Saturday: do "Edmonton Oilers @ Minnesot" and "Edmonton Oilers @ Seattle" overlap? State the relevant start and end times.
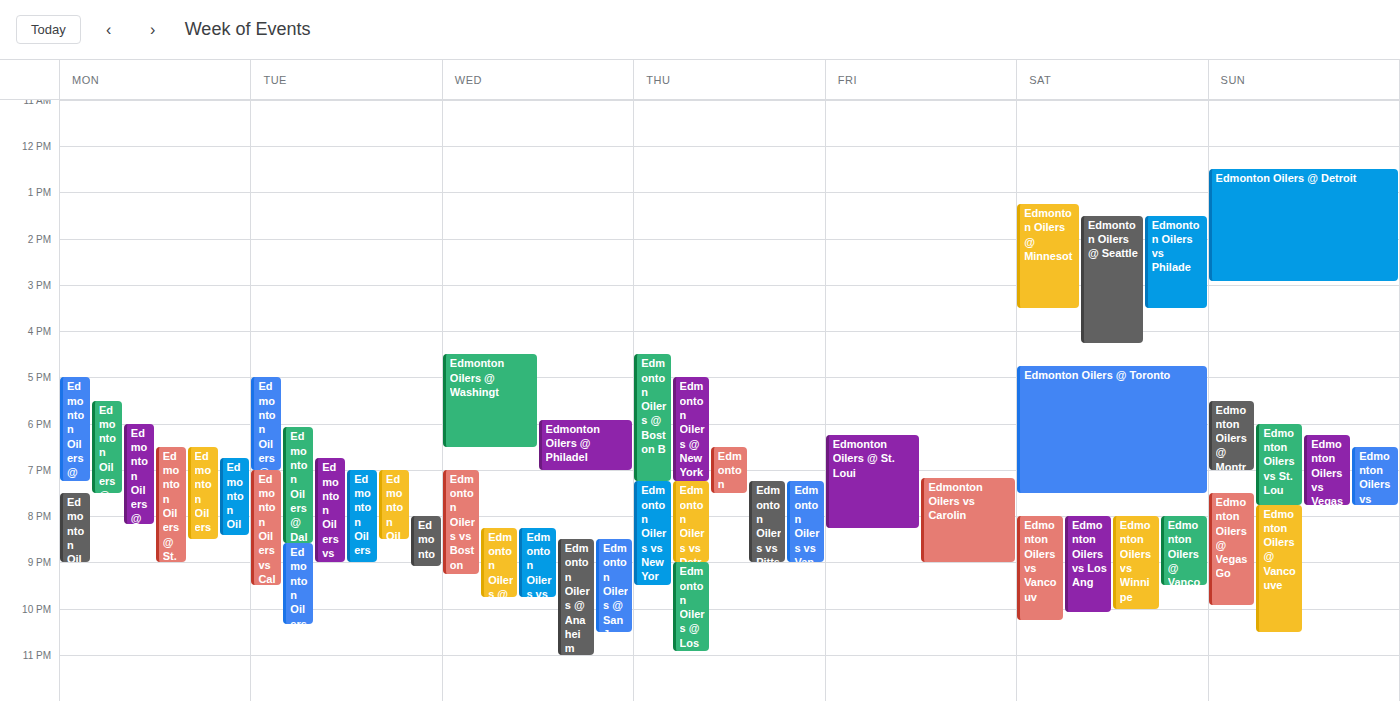
"Edmonton Oilers @ Seattle" starts at 1:30 PM, before "Edmonton Oilers @ Minnesot" ends at 3:30 PM -- they overlap.